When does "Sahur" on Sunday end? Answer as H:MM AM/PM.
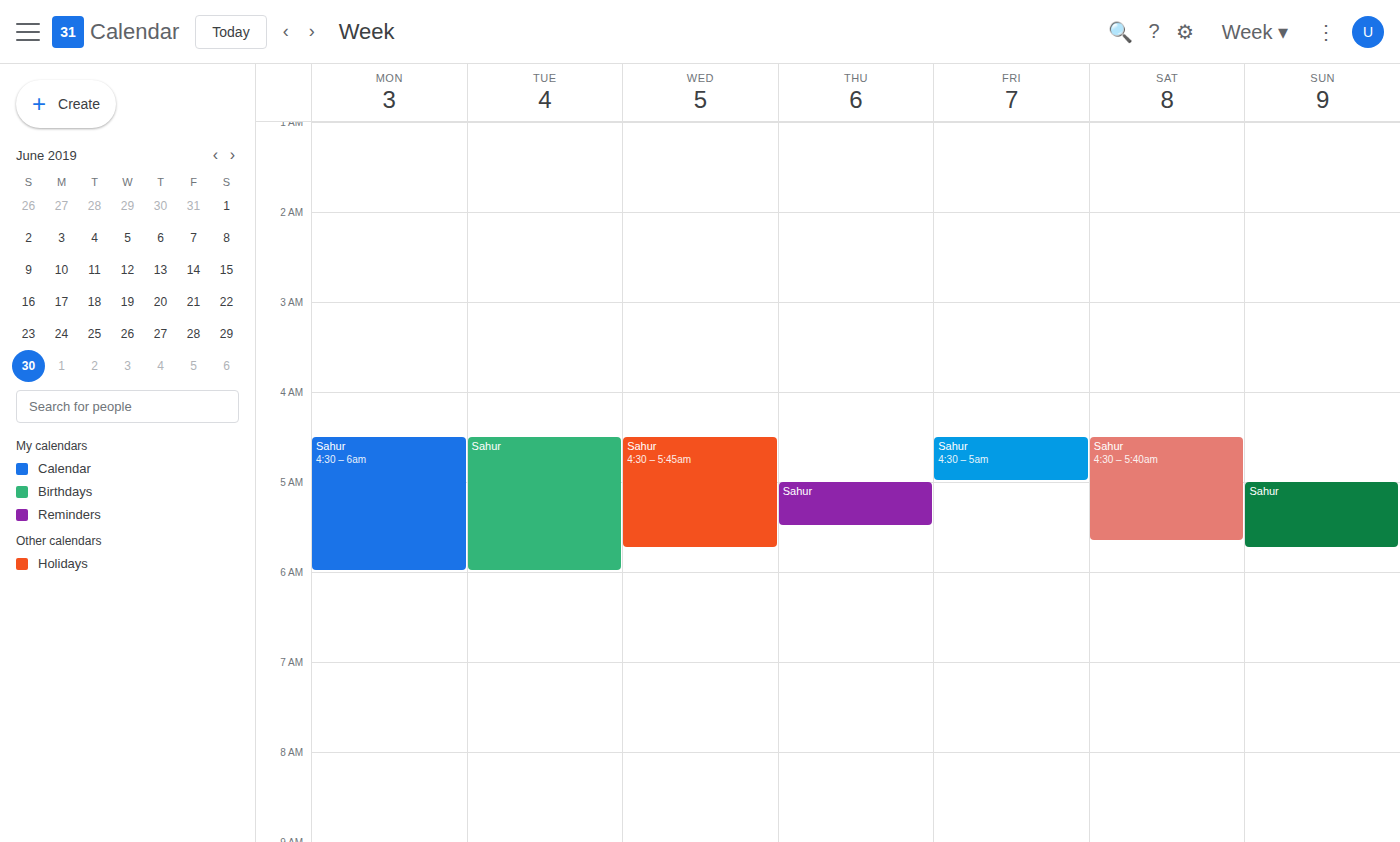
5:45 AM